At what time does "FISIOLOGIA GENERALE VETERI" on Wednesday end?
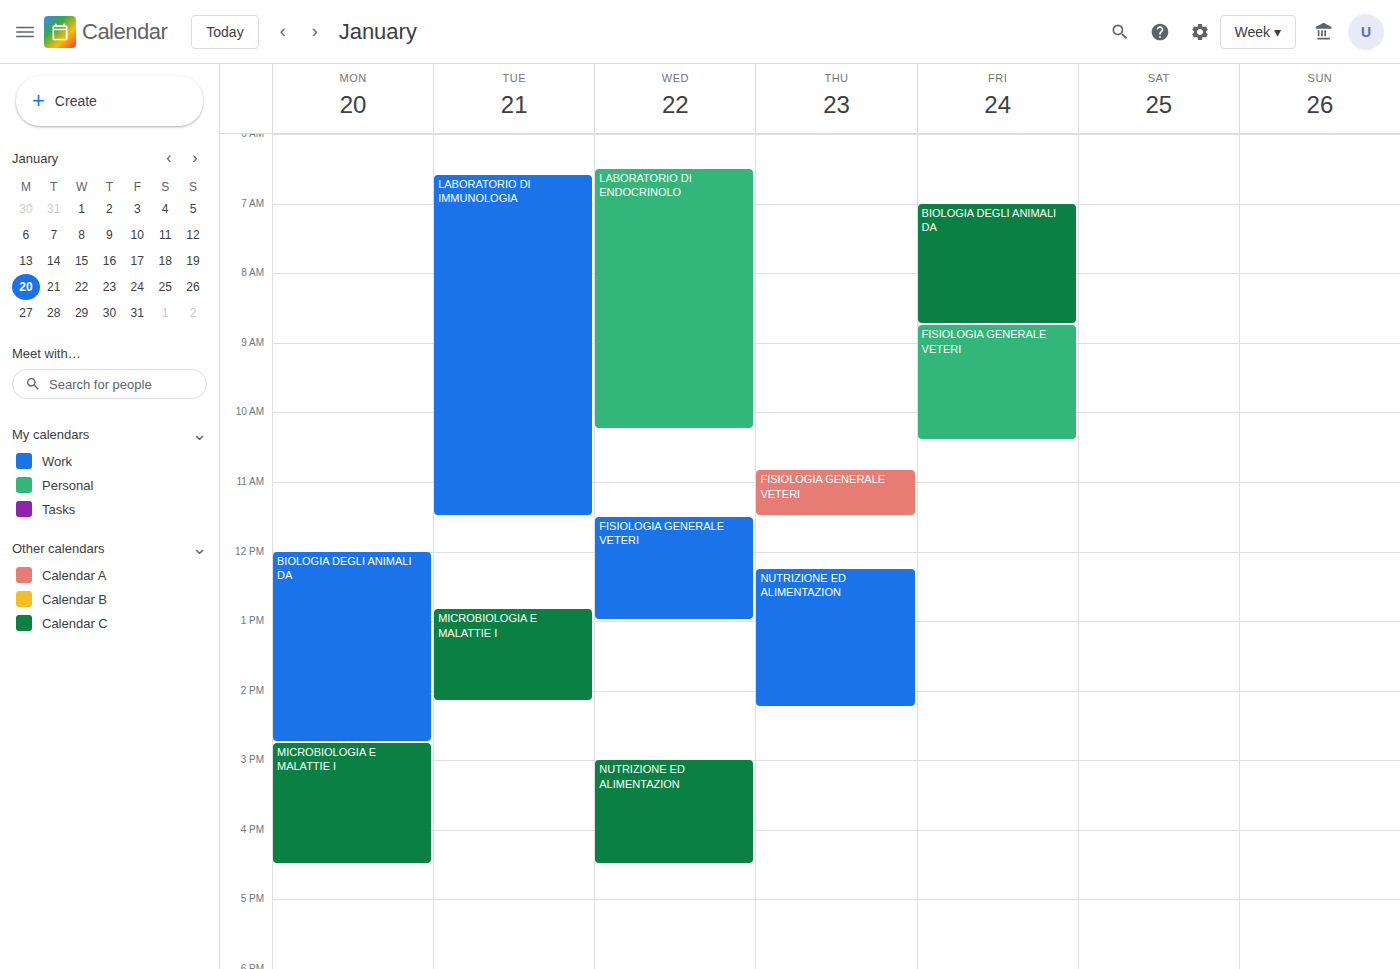
1:00 PM